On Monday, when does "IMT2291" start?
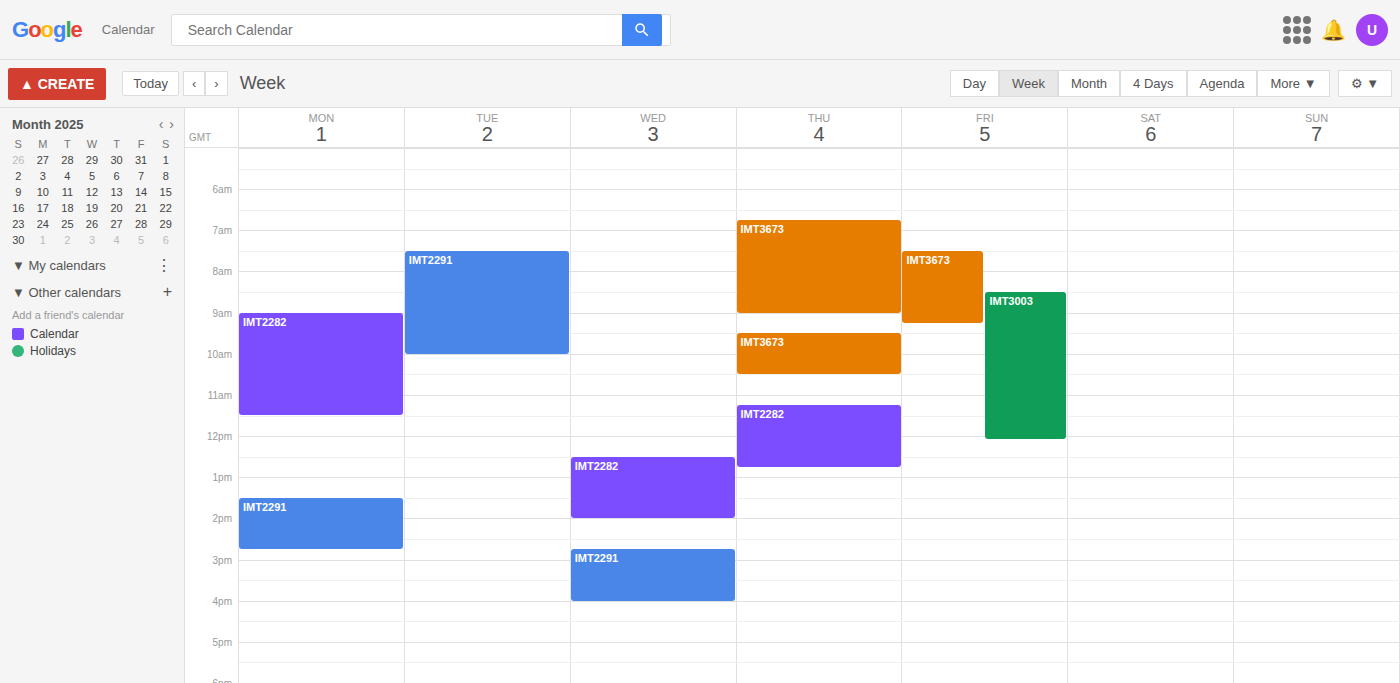
1:30 PM